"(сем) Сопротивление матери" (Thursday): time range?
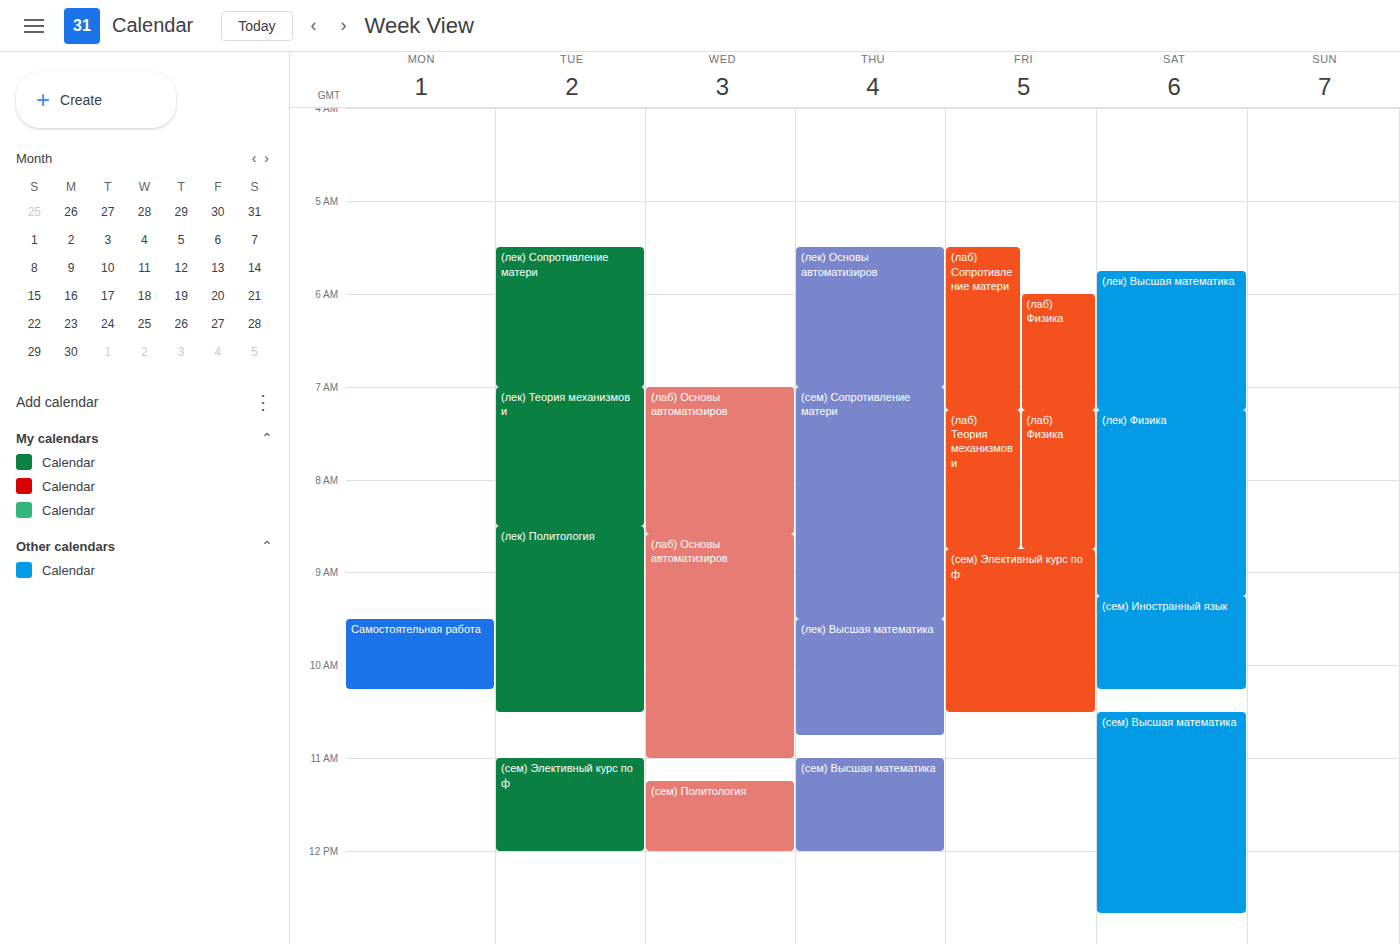
7:00 AM to 9:30 AM